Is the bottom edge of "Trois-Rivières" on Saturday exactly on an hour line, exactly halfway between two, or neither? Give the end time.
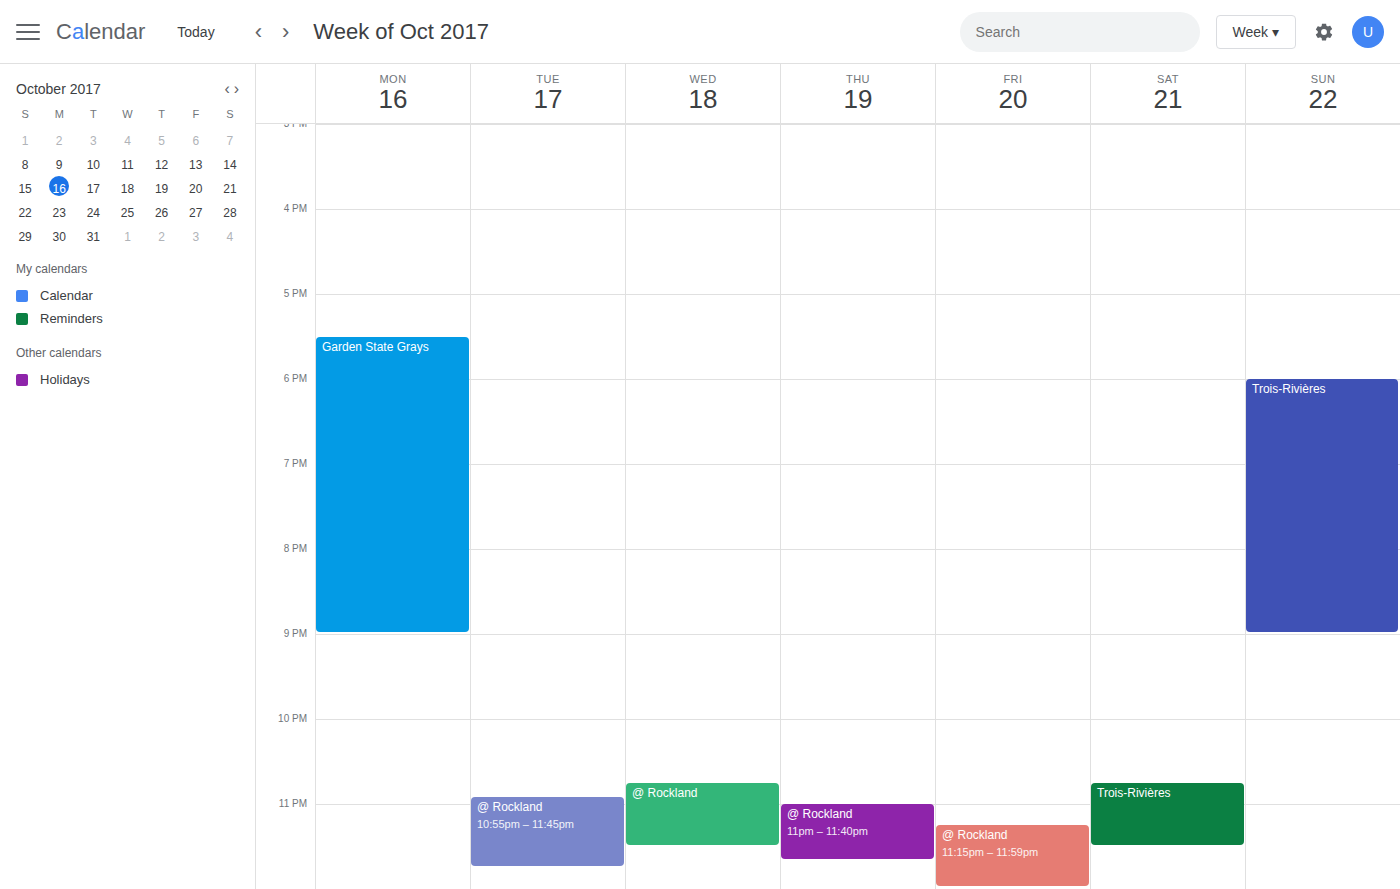
11:30 PM -- halfway between the 11 PM and 12 AM lines.